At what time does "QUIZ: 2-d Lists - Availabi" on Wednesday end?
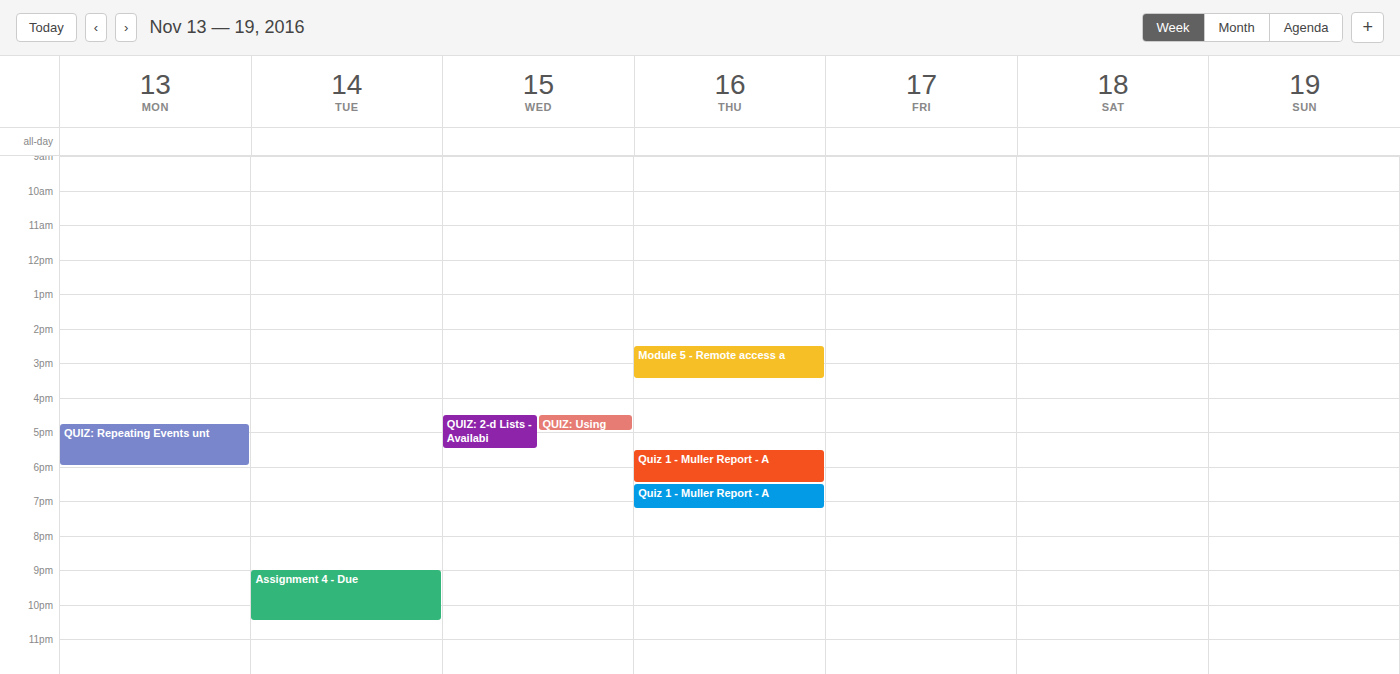
5:30 PM